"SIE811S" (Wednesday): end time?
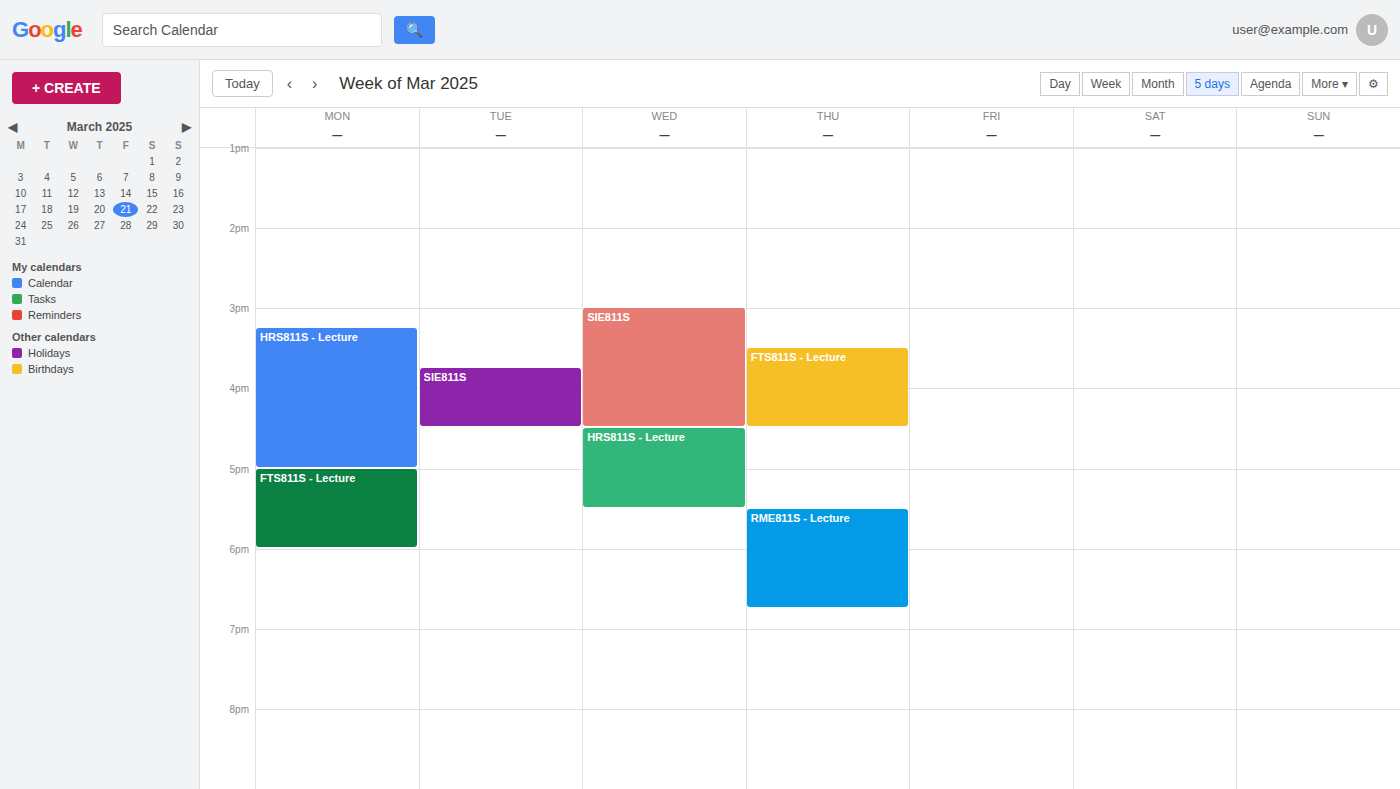
4:30 PM